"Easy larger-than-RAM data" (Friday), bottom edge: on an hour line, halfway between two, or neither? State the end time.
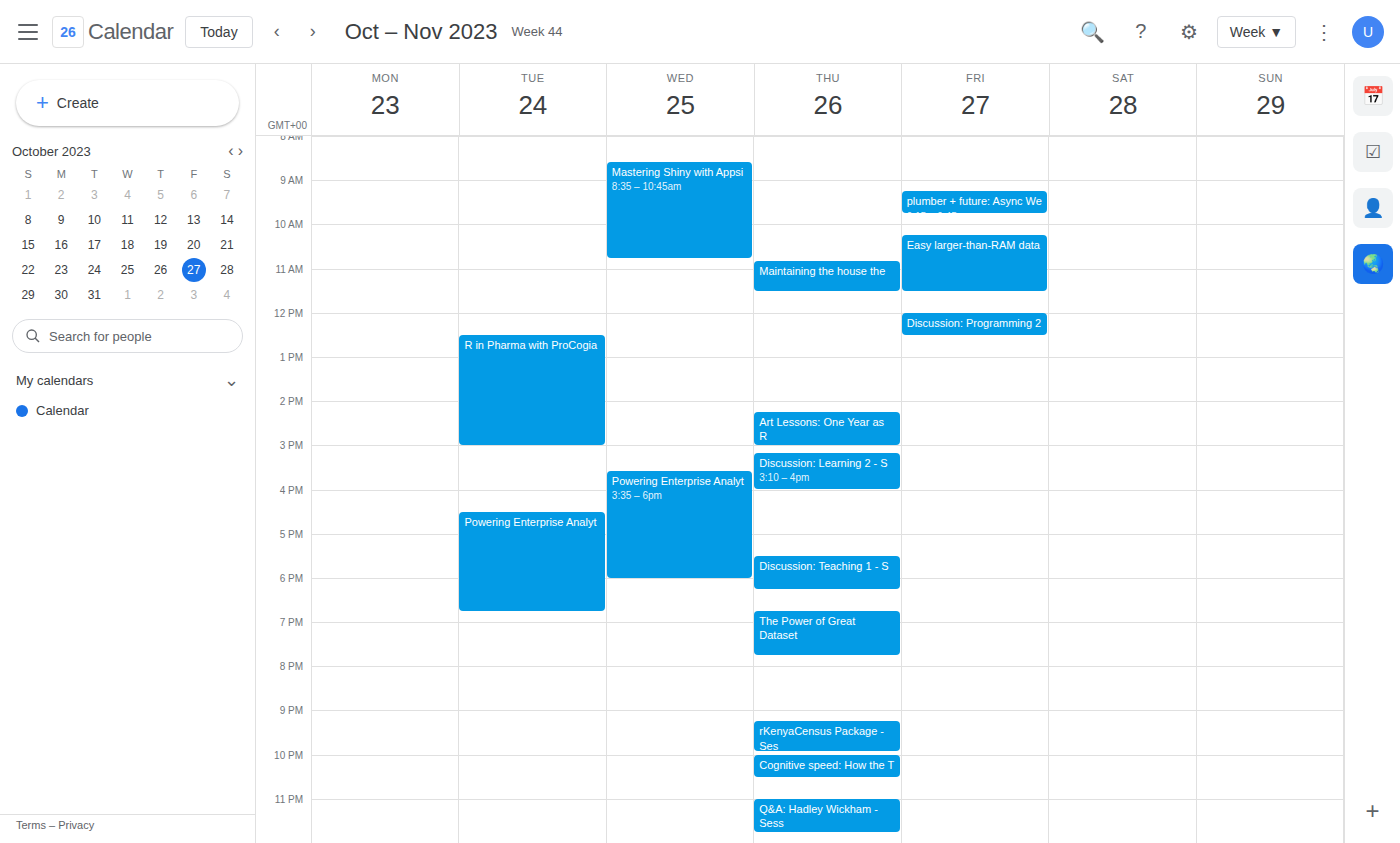
11:30 AM -- halfway between the 11 AM and 12 PM lines.